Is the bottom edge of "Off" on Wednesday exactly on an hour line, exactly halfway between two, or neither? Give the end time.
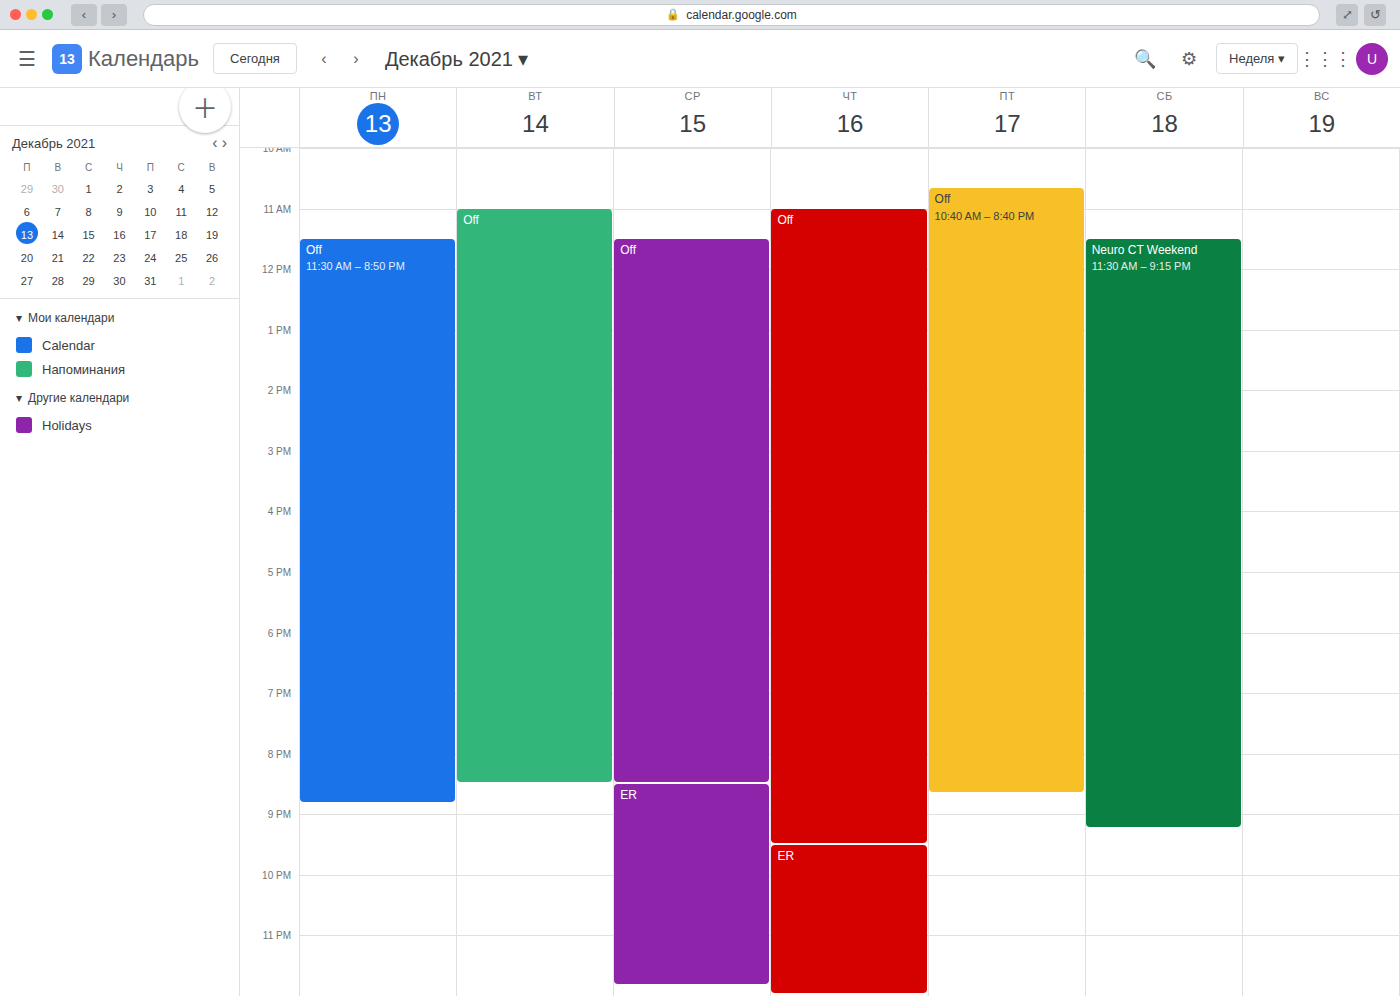
8:30 PM -- halfway between the 8 PM and 9 PM lines.